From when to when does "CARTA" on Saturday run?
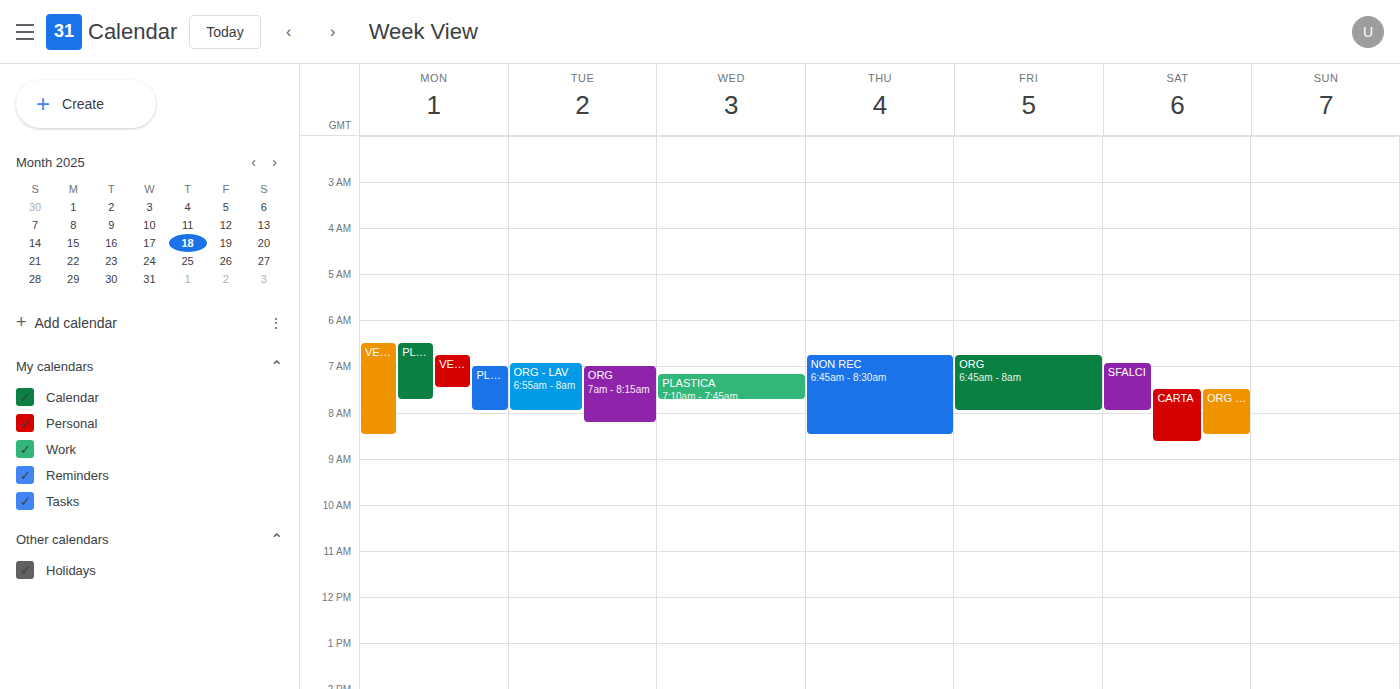
7:30 AM to 8:40 AM